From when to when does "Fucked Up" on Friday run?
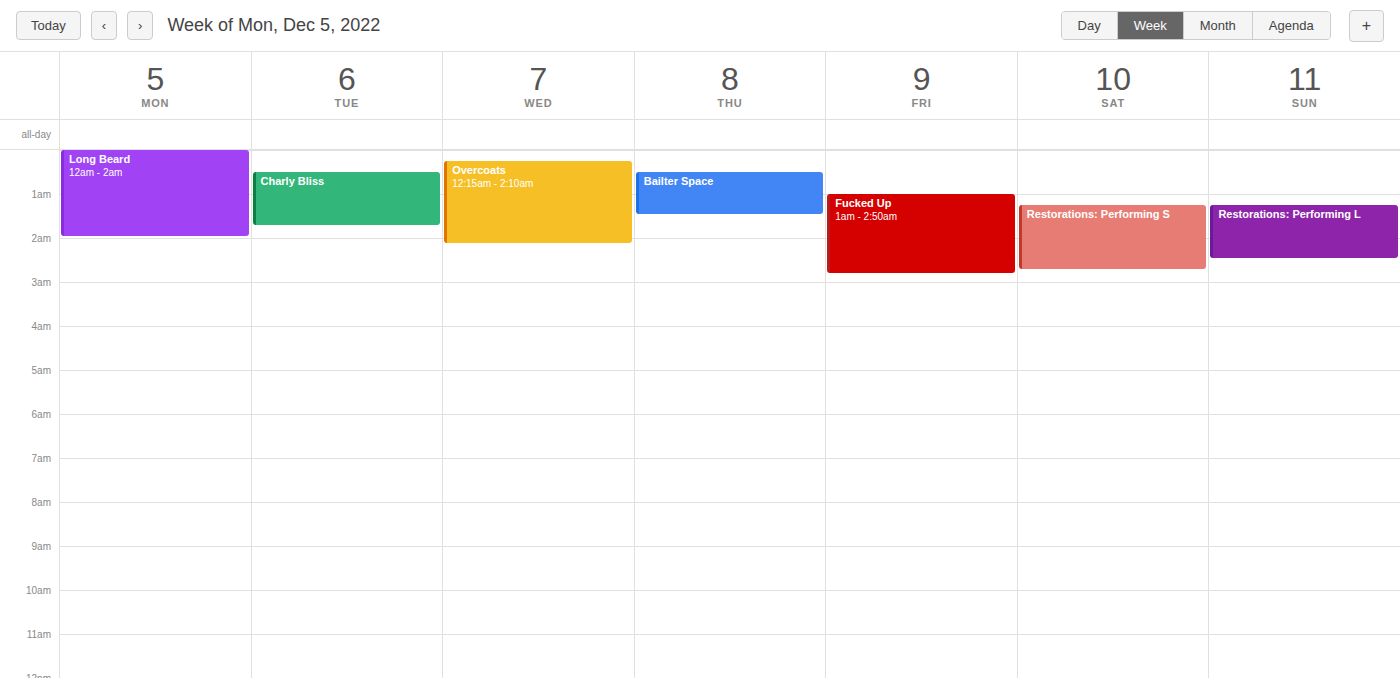
1:00 AM to 2:50 AM